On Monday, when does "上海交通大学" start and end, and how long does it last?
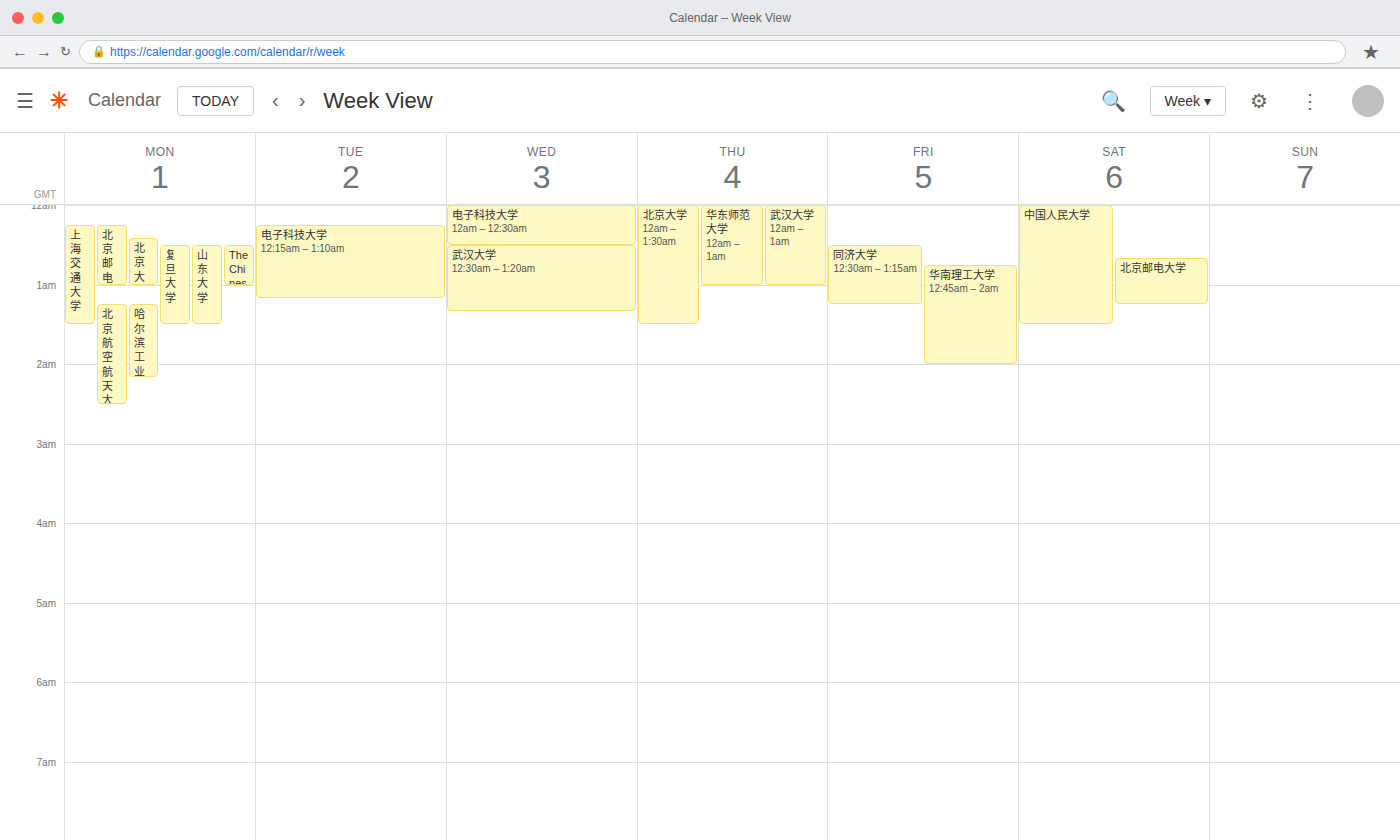
12:15 AM to 1:30 AM, 1 hour 15 minutes